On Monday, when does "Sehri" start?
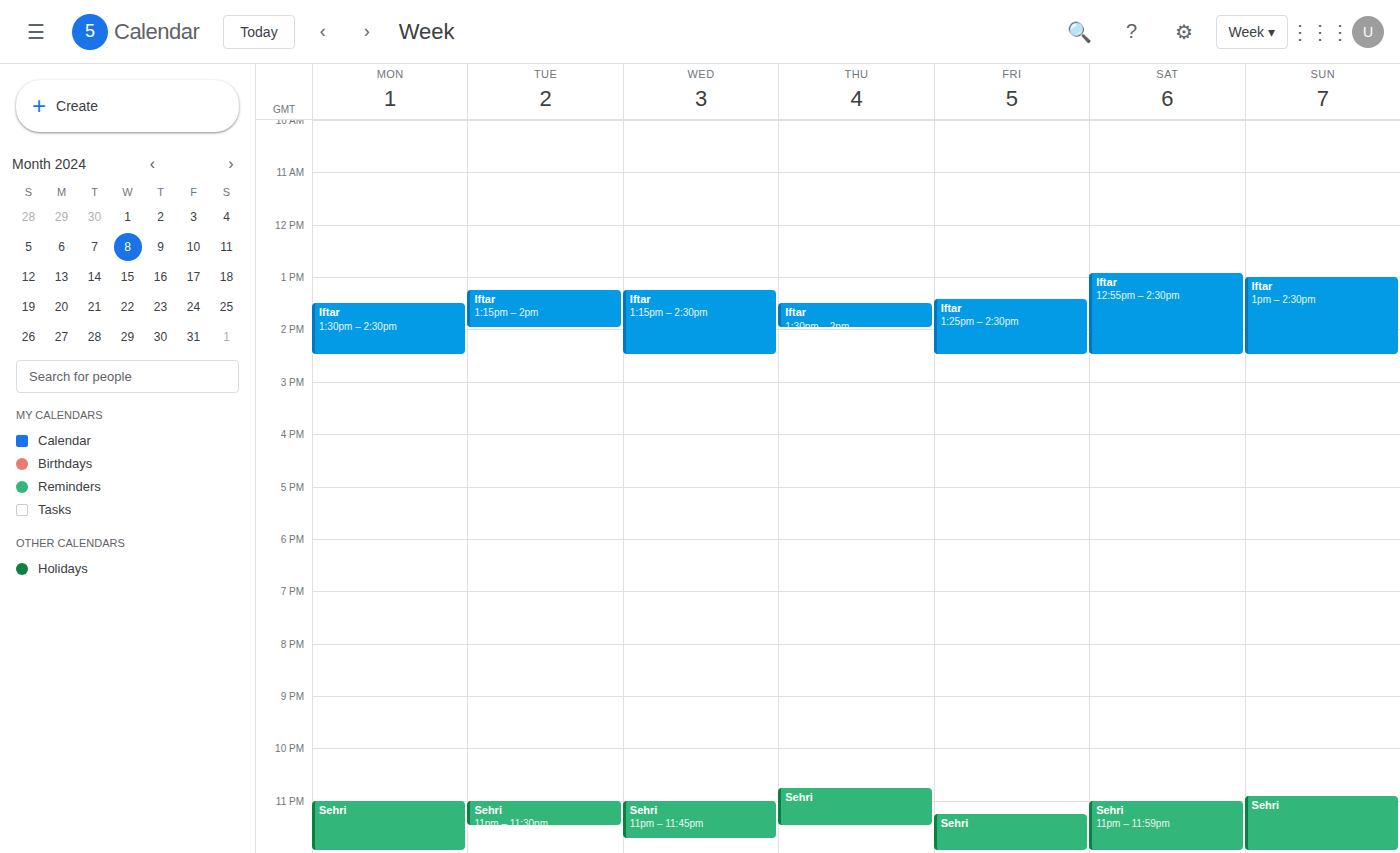
11:00 PM